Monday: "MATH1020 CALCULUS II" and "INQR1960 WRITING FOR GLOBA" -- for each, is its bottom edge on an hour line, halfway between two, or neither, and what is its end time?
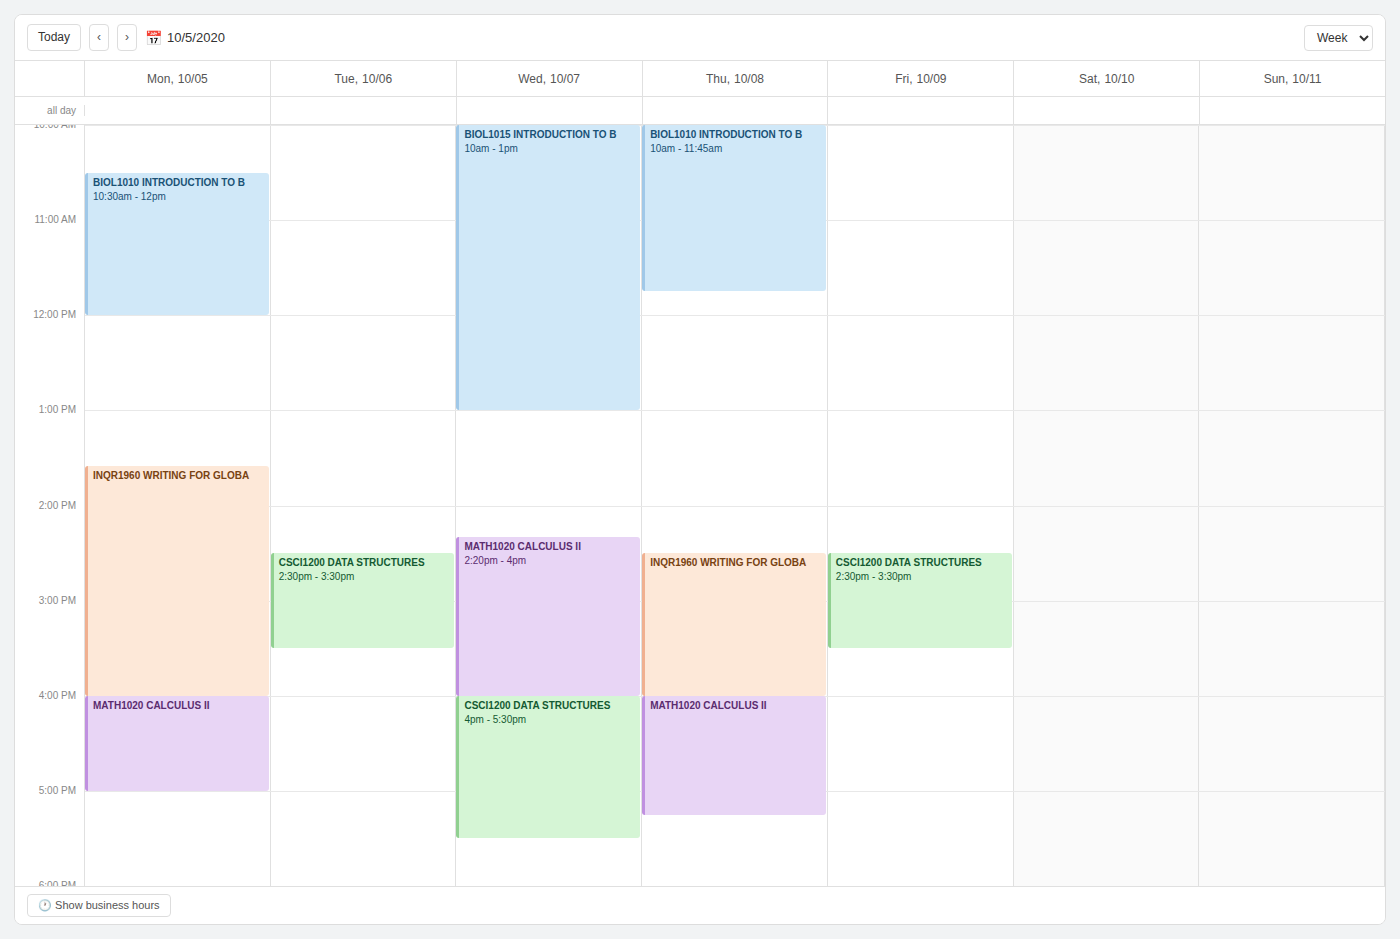
"MATH1020 CALCULUS II": 5:00 PM, exactly on the 5 PM line. "INQR1960 WRITING FOR GLOBA": 4:00 PM, exactly on the 4 PM line.